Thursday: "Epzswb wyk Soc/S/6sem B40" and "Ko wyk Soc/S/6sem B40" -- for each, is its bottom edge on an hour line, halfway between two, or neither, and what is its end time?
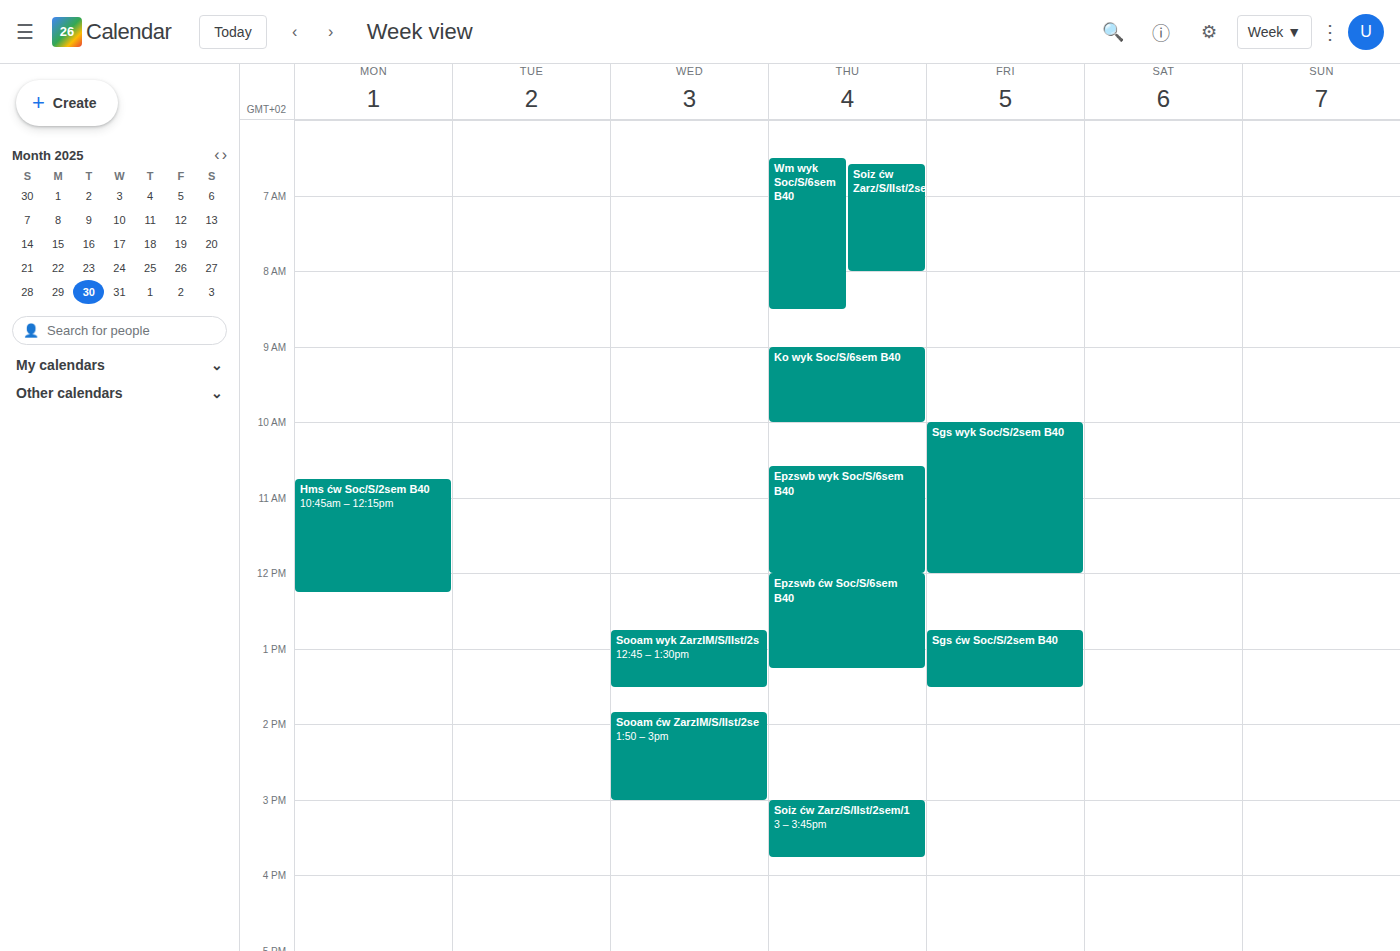
"Epzswb wyk Soc/S/6sem B40": 12:00 PM, exactly on the 12 PM line. "Ko wyk Soc/S/6sem B40": 10:00 AM, exactly on the 10 AM line.